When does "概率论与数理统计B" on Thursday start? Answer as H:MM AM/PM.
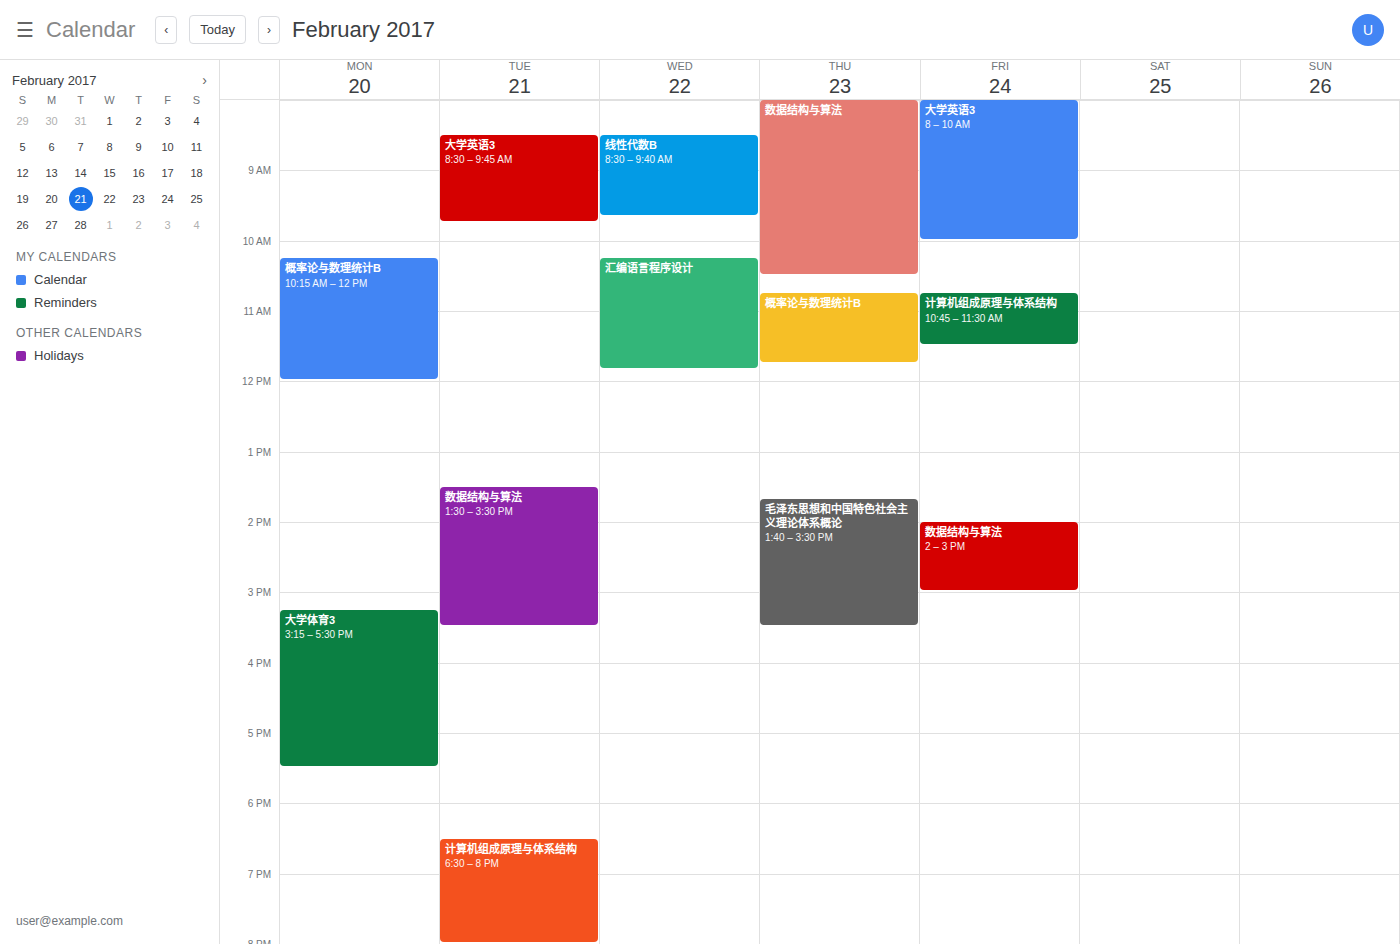
10:45 AM